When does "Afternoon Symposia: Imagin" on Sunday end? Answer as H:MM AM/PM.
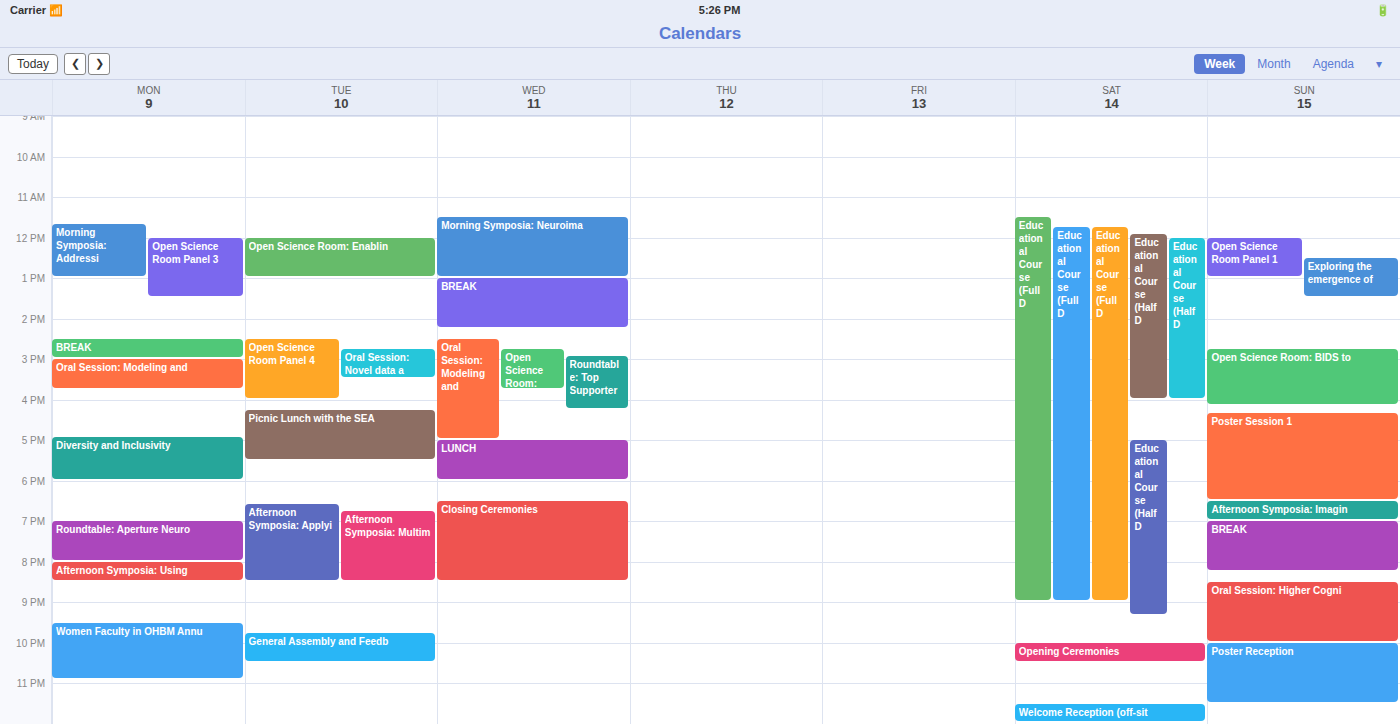
7:00 PM